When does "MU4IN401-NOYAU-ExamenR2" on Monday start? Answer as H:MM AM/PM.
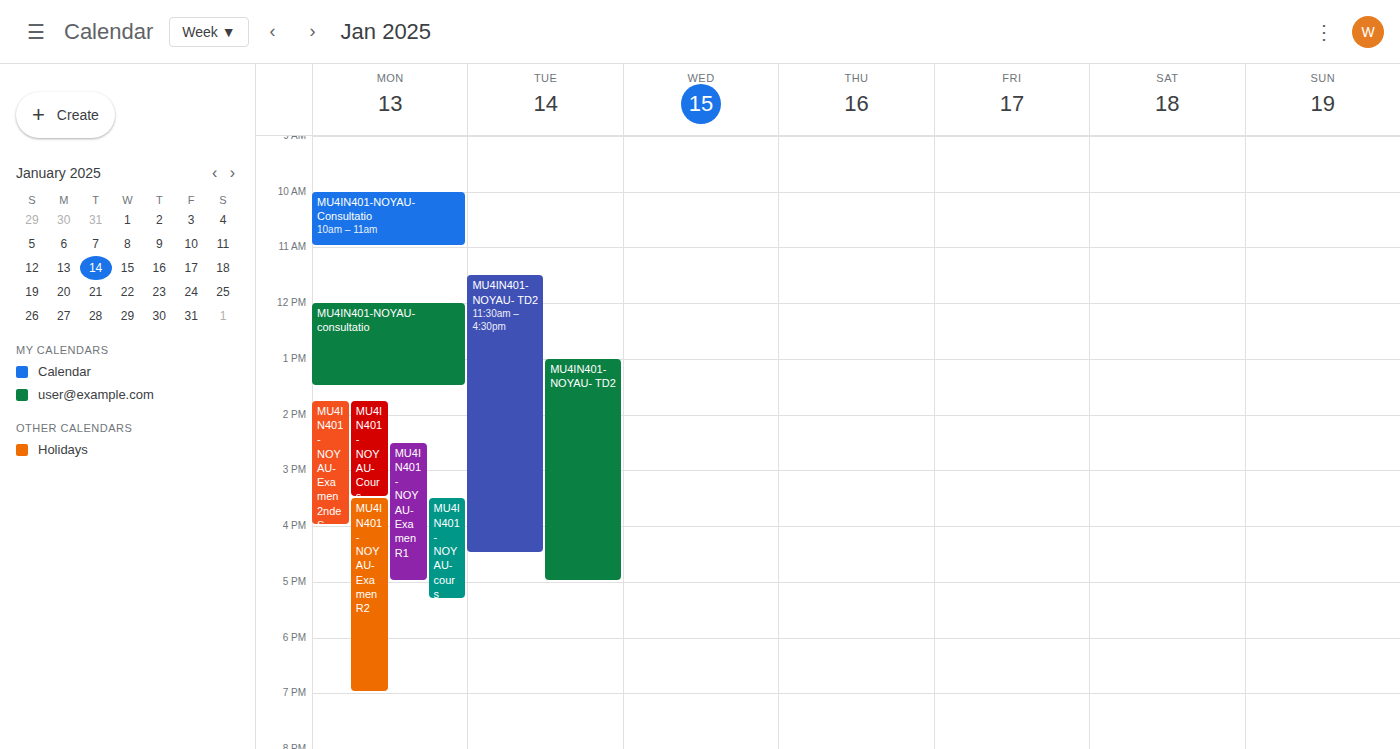
3:30 PM